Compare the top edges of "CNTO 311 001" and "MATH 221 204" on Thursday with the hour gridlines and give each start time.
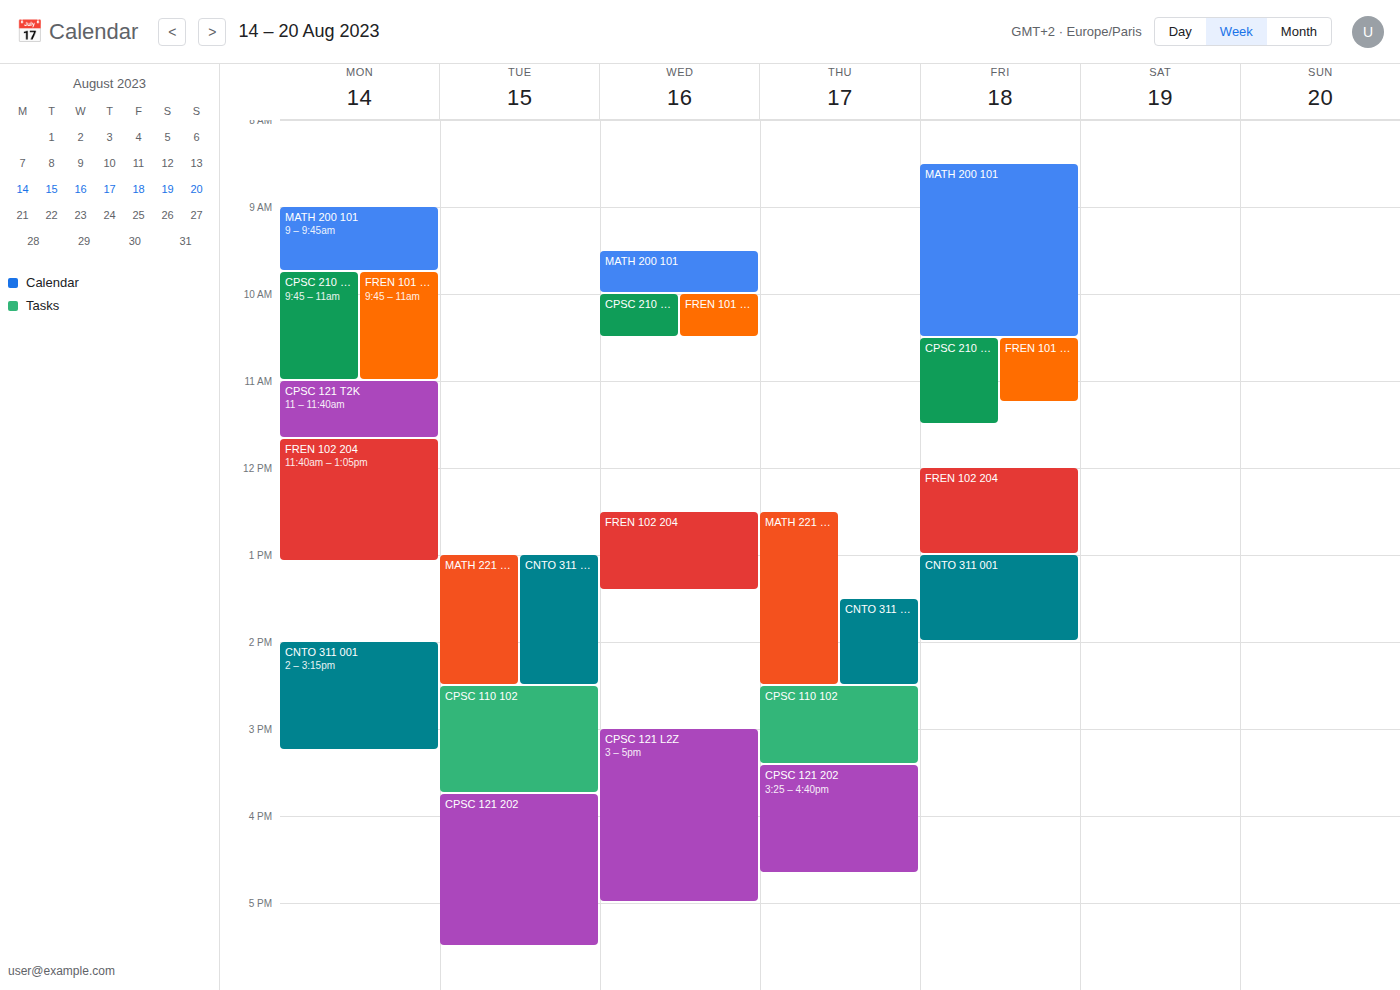
"CNTO 311 001": 1:30 PM, halfway between the 1 PM and 2 PM lines. "MATH 221 204": 12:30 PM, halfway between the 12 PM and 1 PM lines.